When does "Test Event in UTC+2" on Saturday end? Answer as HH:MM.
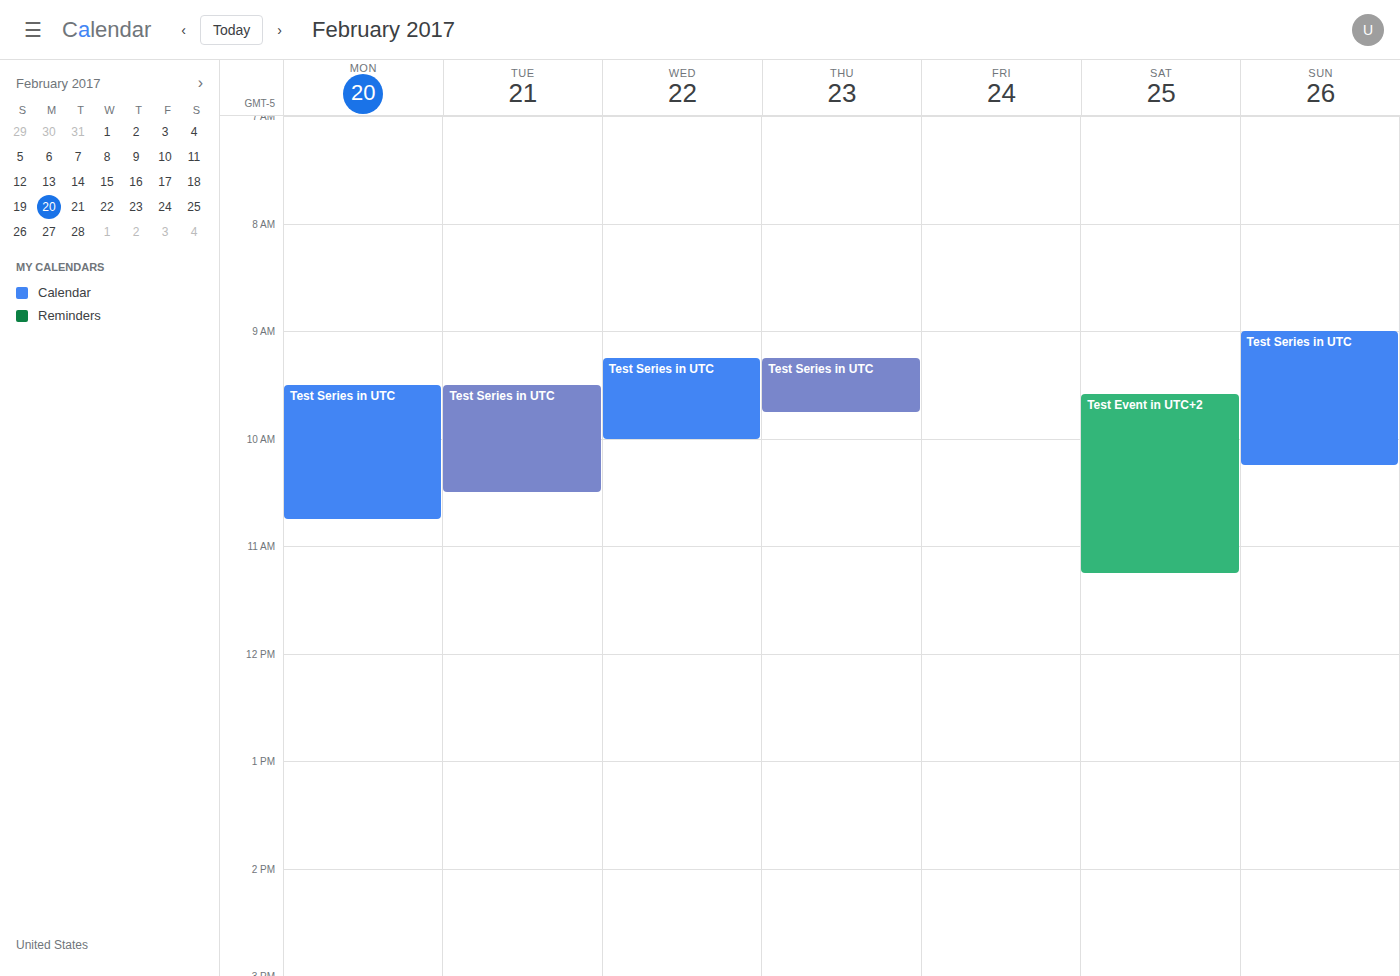
11:15